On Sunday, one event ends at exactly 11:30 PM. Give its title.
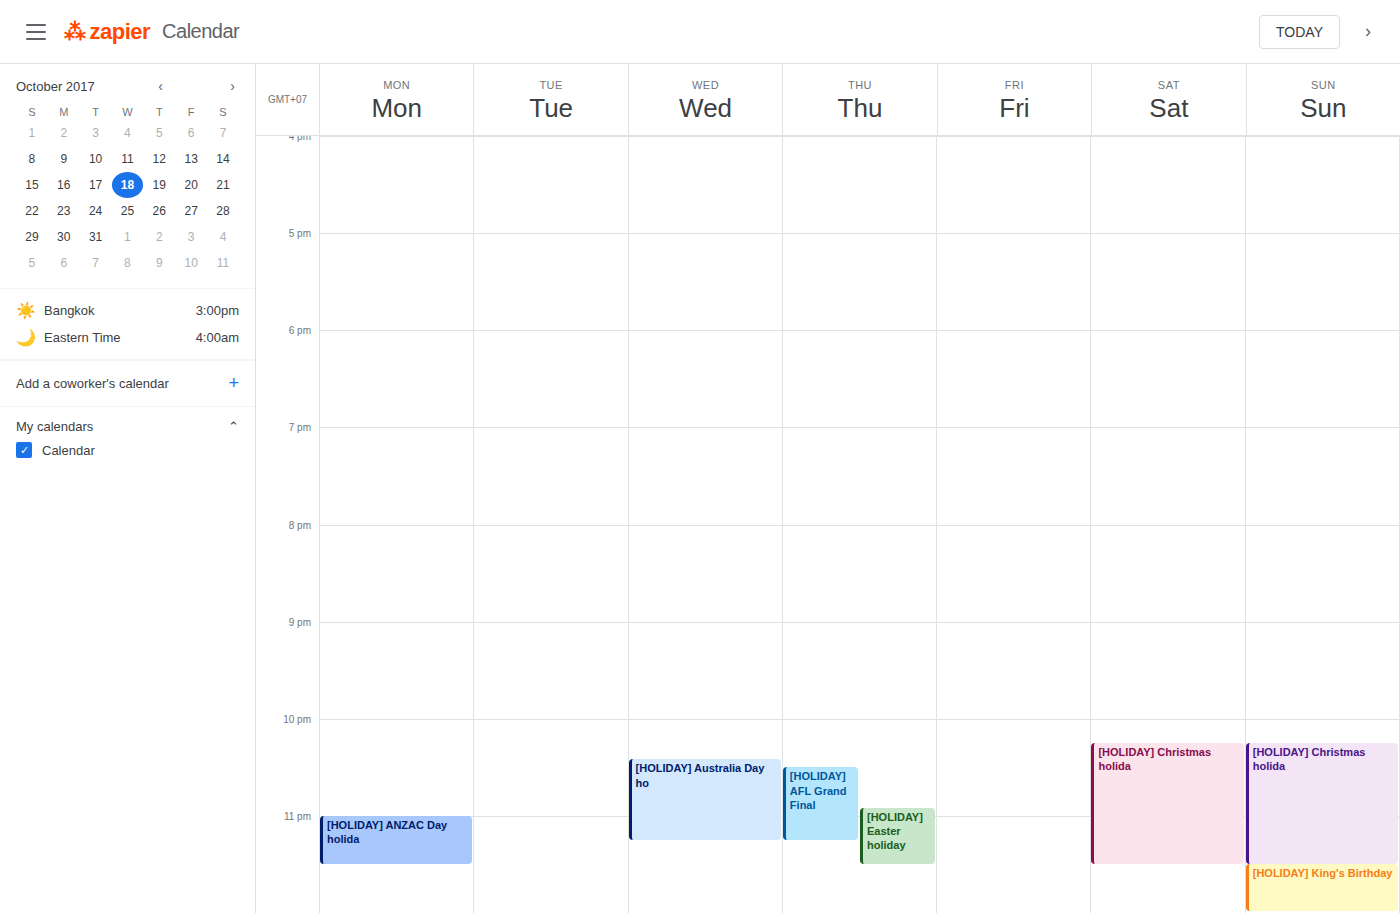
"[HOLIDAY] Christmas holida"